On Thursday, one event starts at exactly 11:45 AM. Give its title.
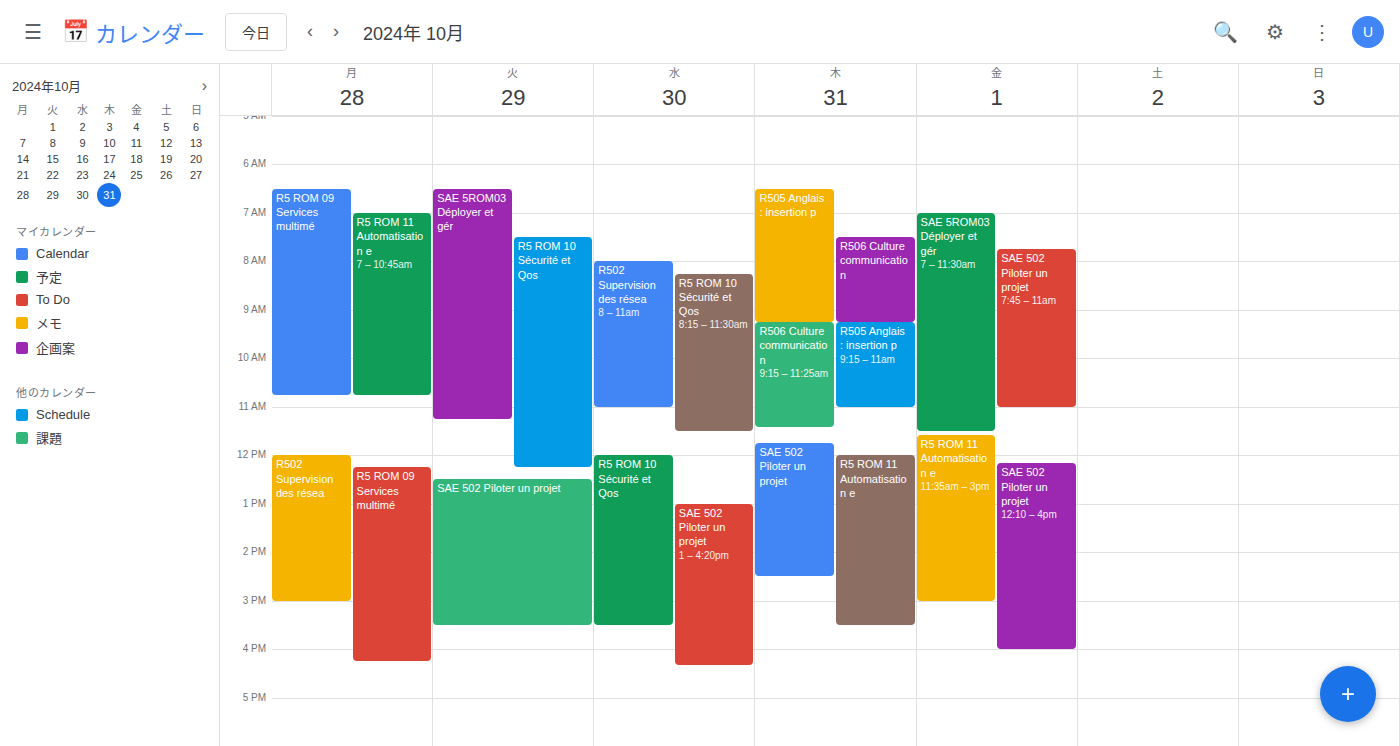
"SAE 502 Piloter un projet"